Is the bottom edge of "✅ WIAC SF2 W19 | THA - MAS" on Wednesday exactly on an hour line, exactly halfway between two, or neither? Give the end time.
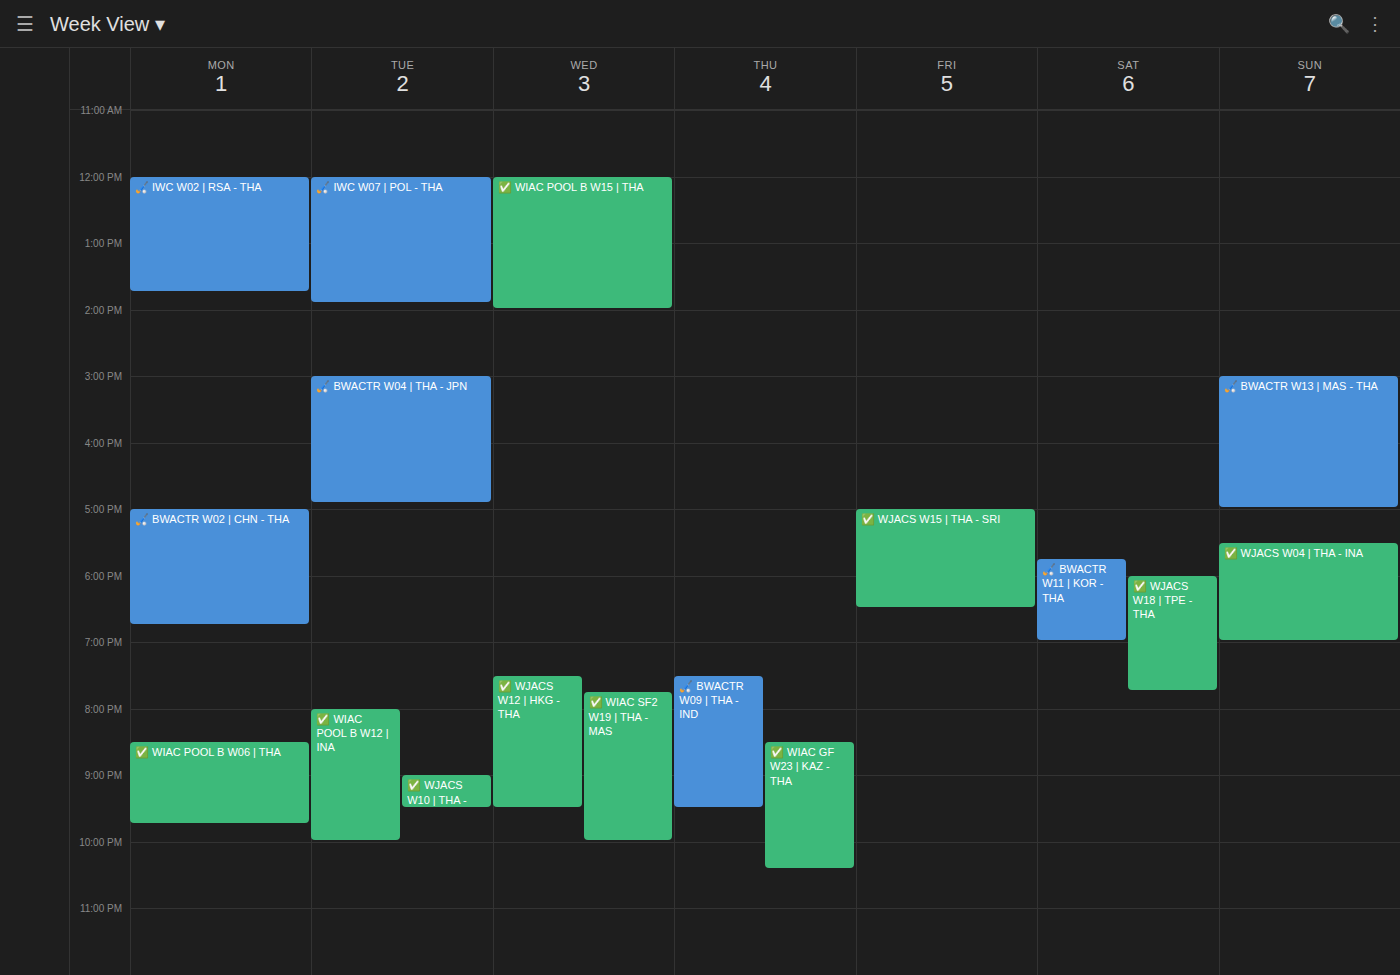
10:00 PM -- exactly on the 10 PM line.